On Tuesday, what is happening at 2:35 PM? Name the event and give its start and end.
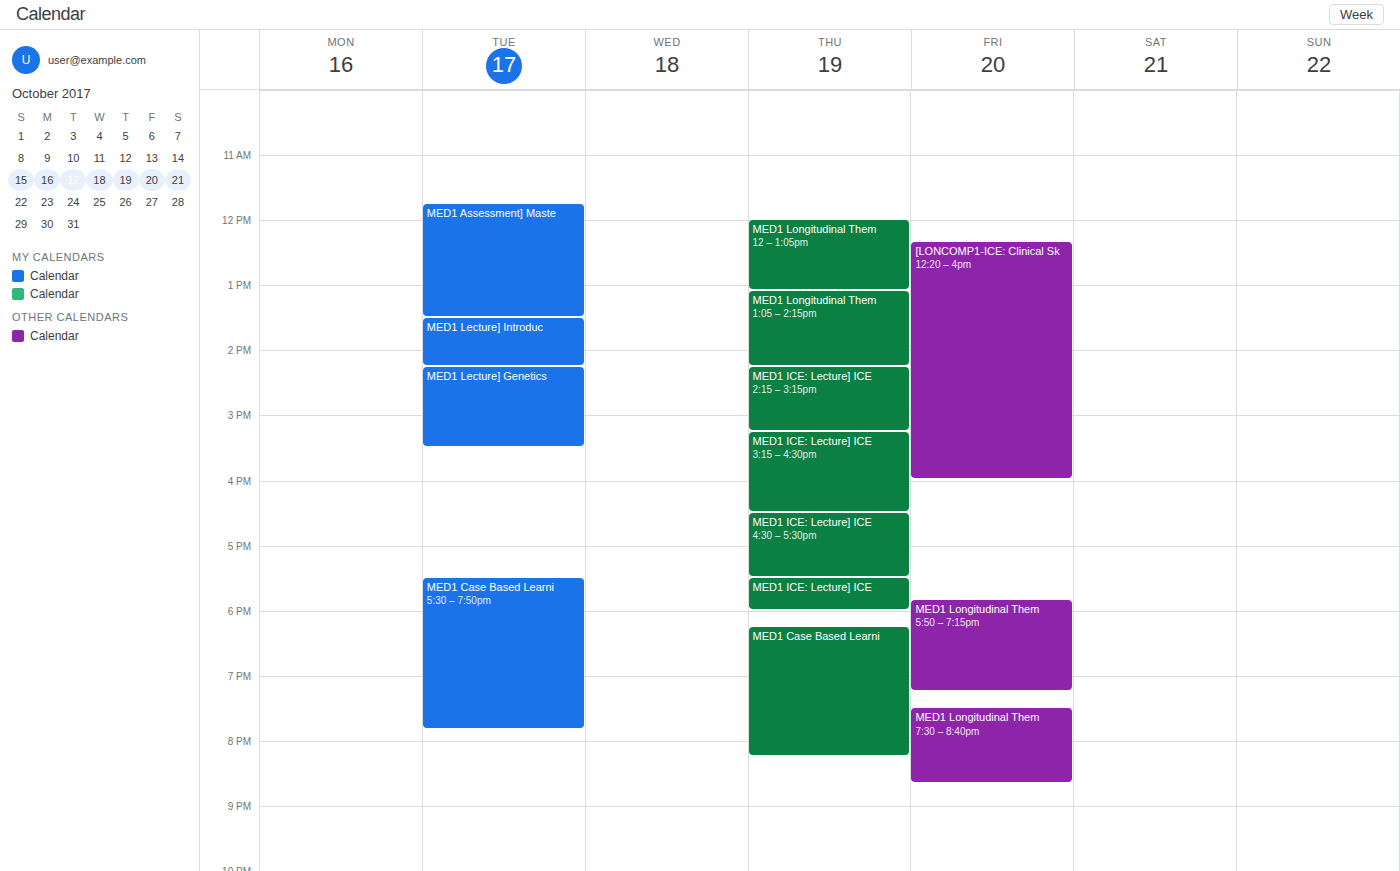
"MED1 Lecture] Genetics", 2:15 PM to 3:30 PM